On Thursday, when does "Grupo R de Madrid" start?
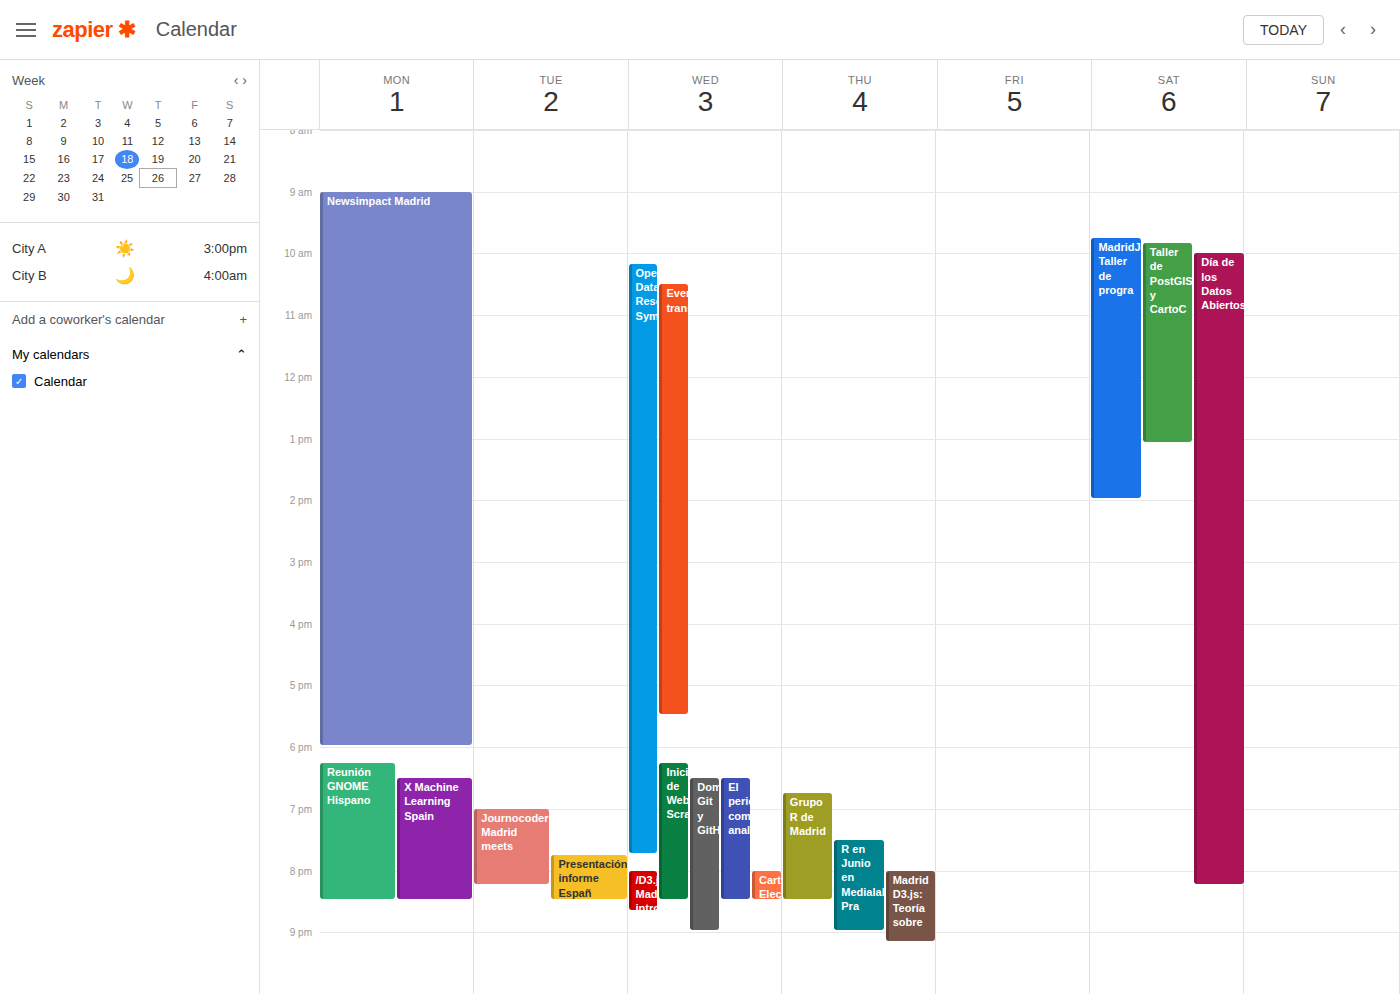
6:45 PM